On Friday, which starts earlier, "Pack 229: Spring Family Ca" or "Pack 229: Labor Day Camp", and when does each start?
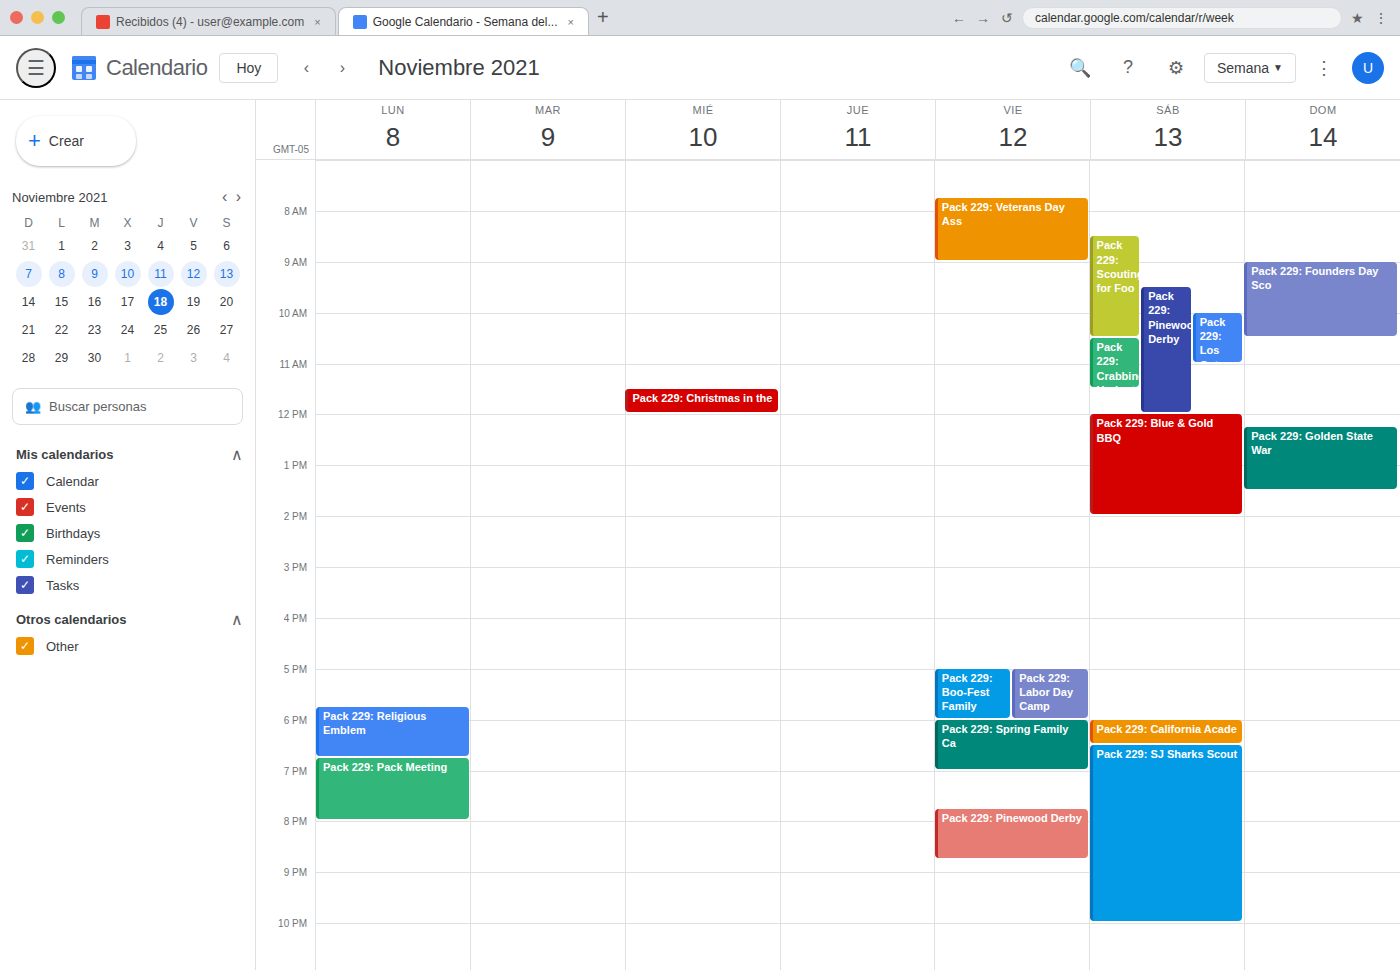
"Pack 229: Labor Day Camp" 5:00 PM; "Pack 229: Spring Family Ca" 6:00 PM.